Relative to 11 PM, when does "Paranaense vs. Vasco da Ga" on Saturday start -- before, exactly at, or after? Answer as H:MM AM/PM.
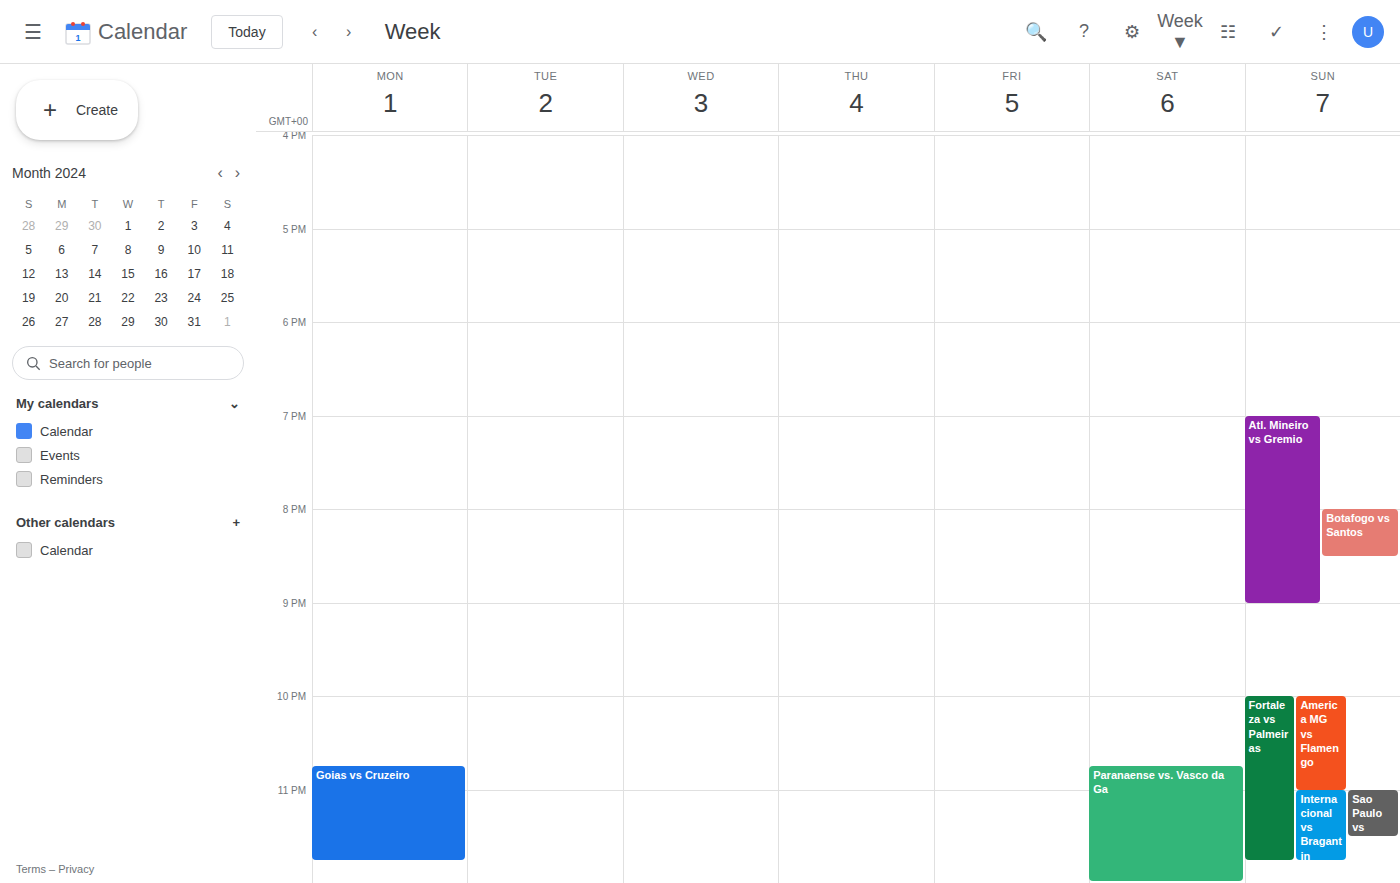
10:45 PM -- before 11 PM, 15 minutes above the 11 PM line.